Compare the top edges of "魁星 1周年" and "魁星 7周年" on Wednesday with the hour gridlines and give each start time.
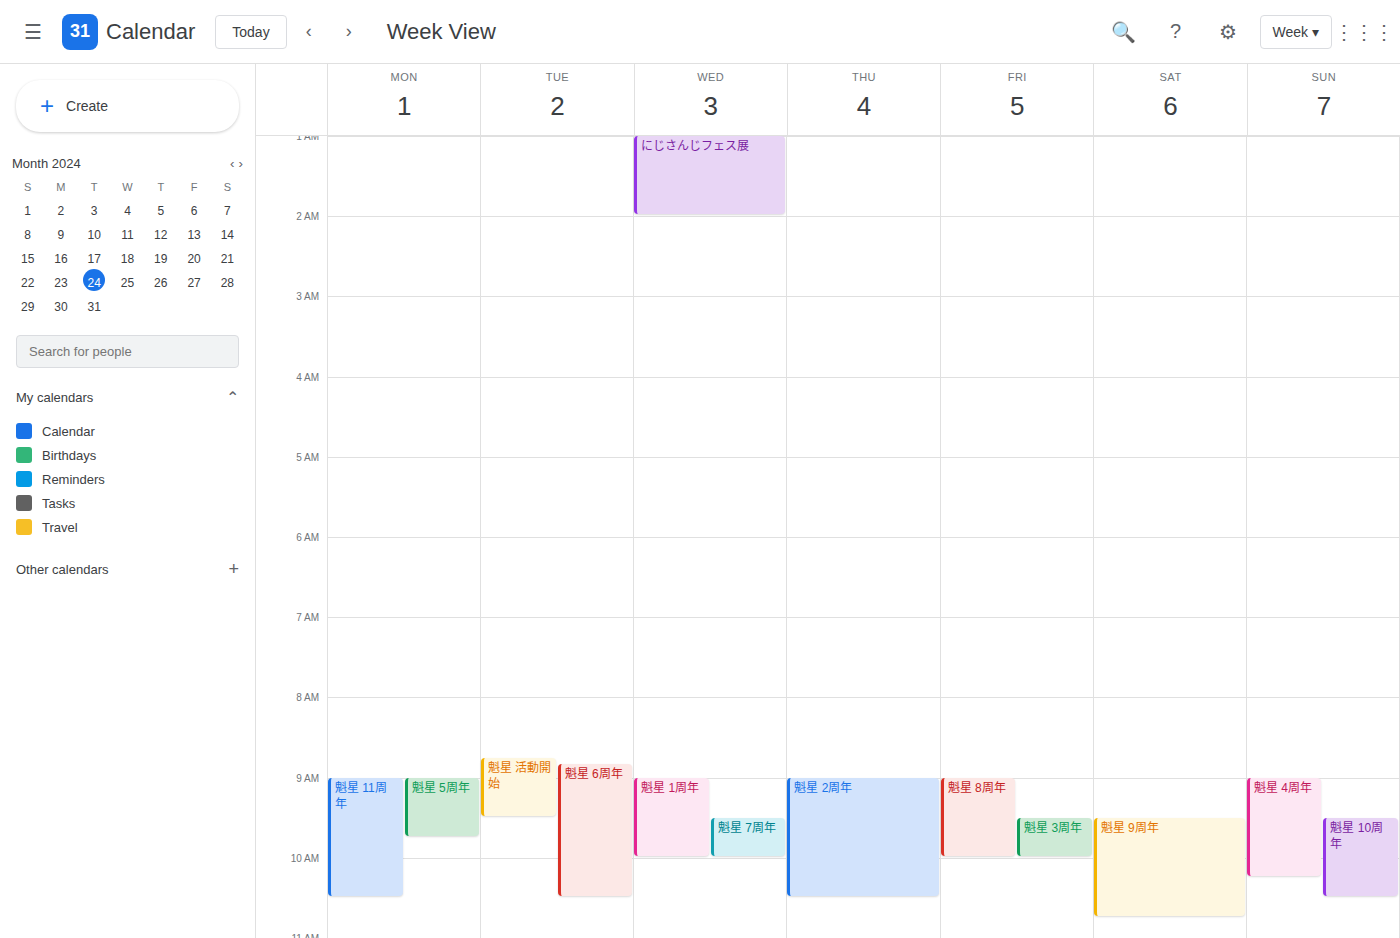
"魁星 1周年": 9:00 AM, exactly on the 9 AM line. "魁星 7周年": 9:30 AM, halfway between the 9 AM and 10 AM lines.